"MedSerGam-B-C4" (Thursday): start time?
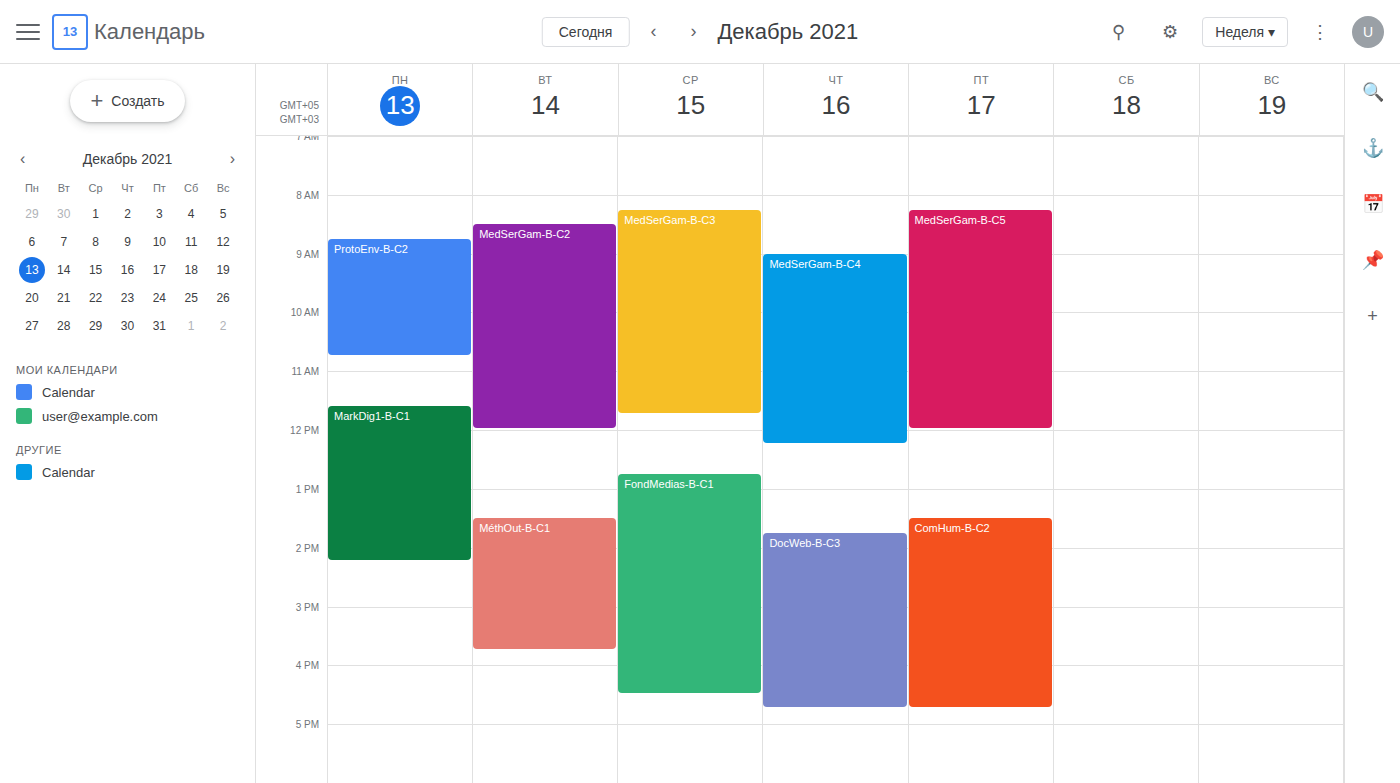
9:00 AM